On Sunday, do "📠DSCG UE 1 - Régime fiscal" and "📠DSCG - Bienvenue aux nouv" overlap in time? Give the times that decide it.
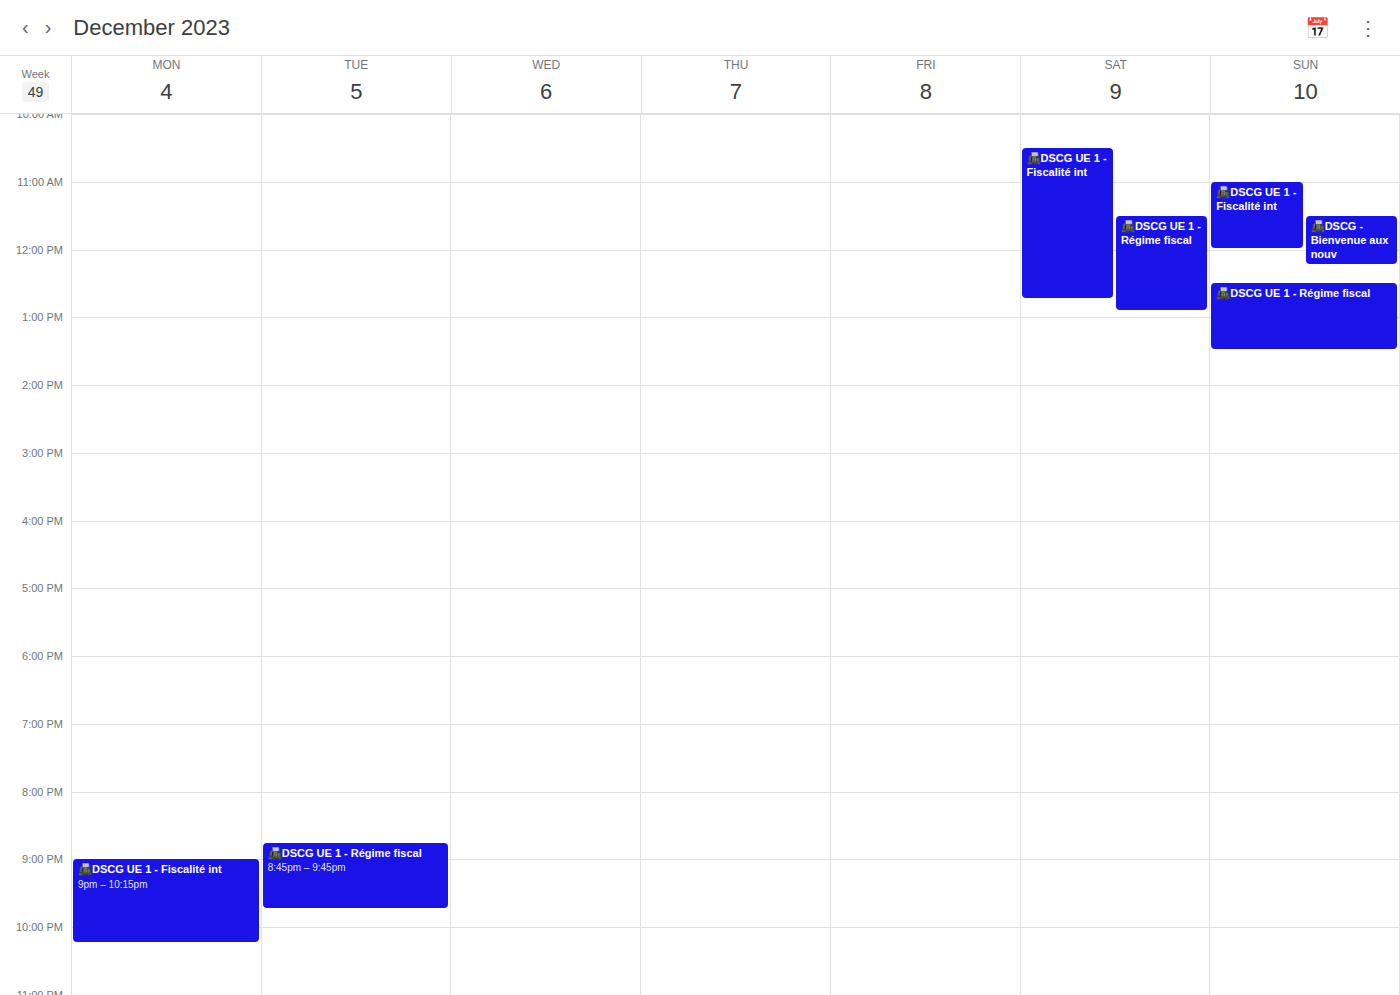
"📠DSCG - Bienvenue aux nouv" ends at 12:15 PM and "📠DSCG UE 1 - Régime fiscal" starts at 12:30 PM -- no overlap.